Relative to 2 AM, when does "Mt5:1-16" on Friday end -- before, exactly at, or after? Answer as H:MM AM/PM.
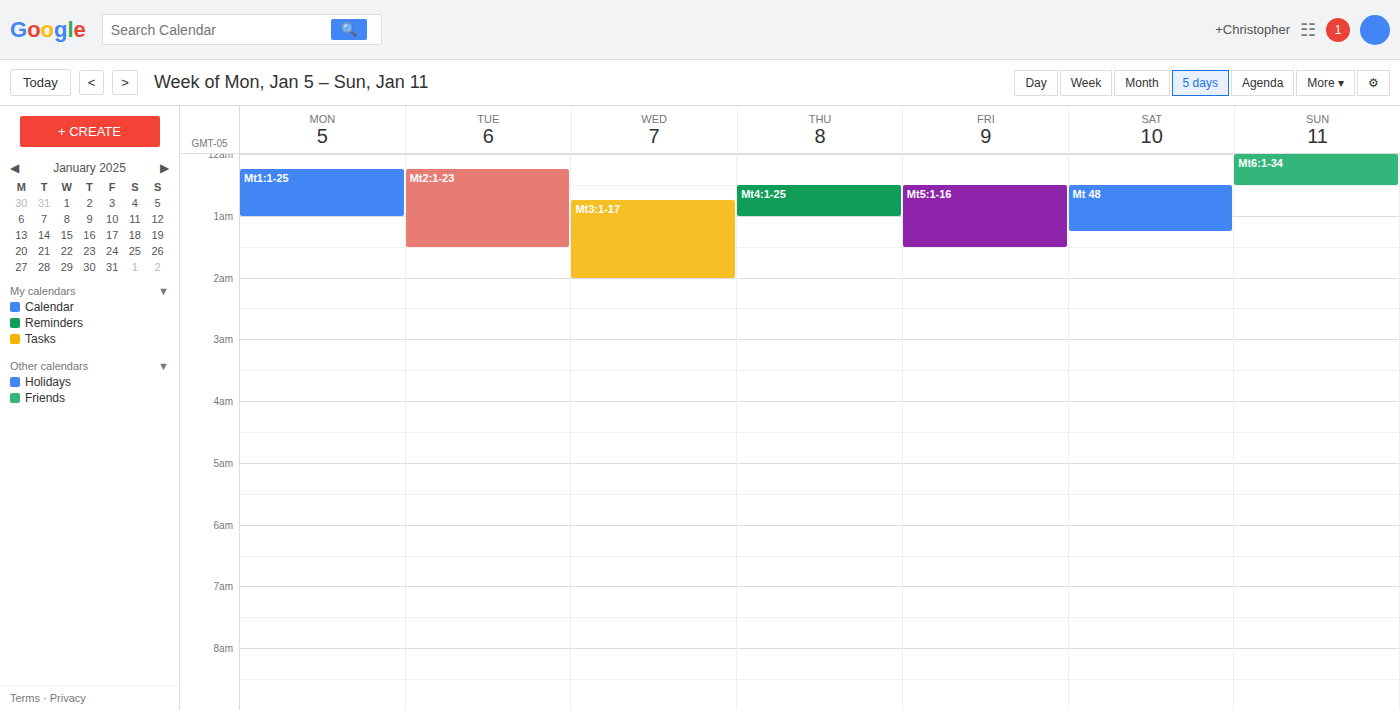
1:30 AM -- before 2 AM, 30 minutes above the 2 AM line.